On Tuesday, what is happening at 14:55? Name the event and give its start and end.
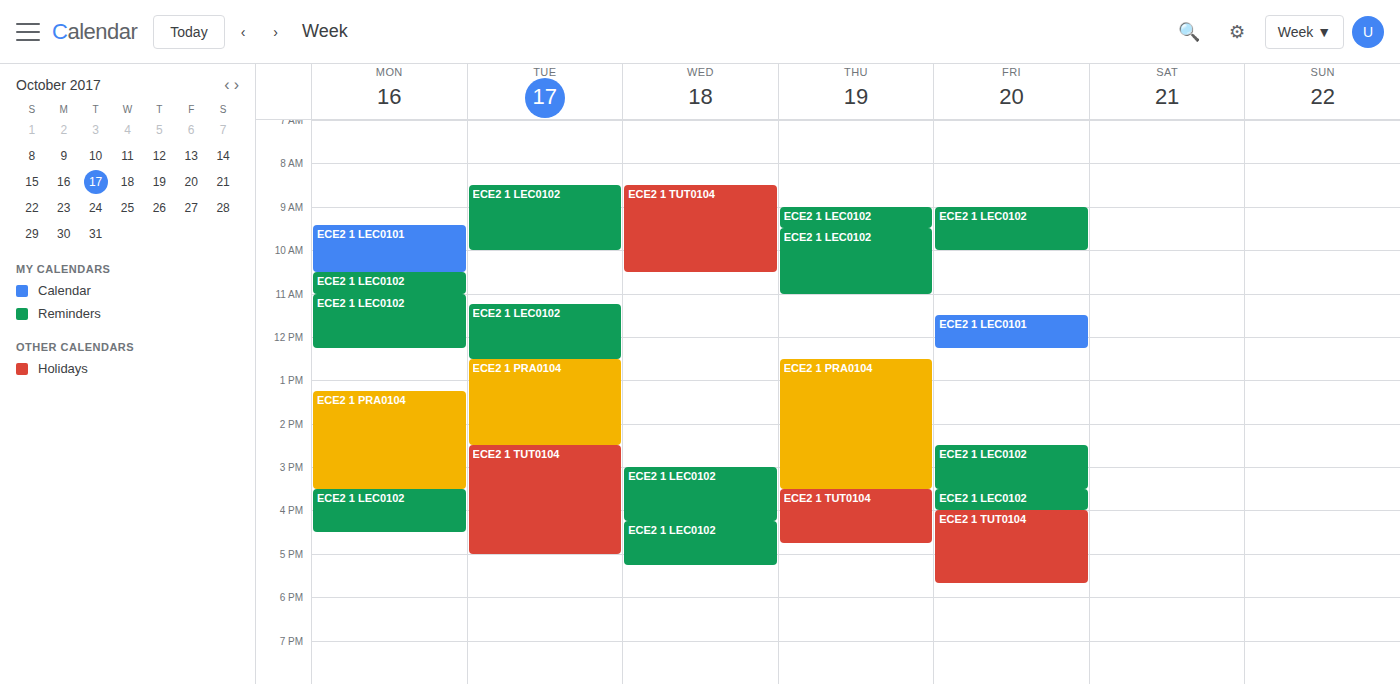
"ECE2 1 TUT0104", 14:30 to 17:00